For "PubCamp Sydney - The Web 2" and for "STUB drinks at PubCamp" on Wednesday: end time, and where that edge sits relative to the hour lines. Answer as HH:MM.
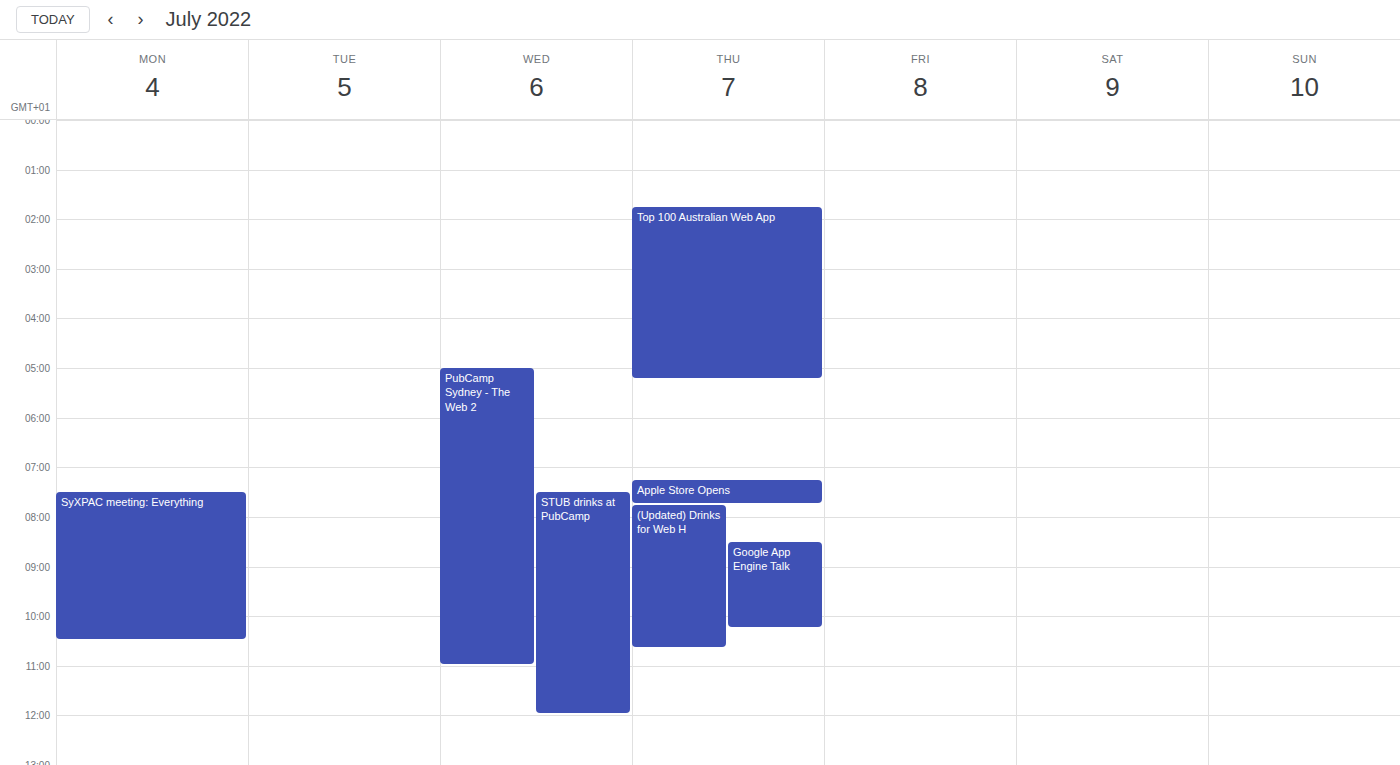
"PubCamp Sydney - The Web 2": 11:00, exactly on the 11:00 line. "STUB drinks at PubCamp": 12:00, exactly on the 12:00 line.